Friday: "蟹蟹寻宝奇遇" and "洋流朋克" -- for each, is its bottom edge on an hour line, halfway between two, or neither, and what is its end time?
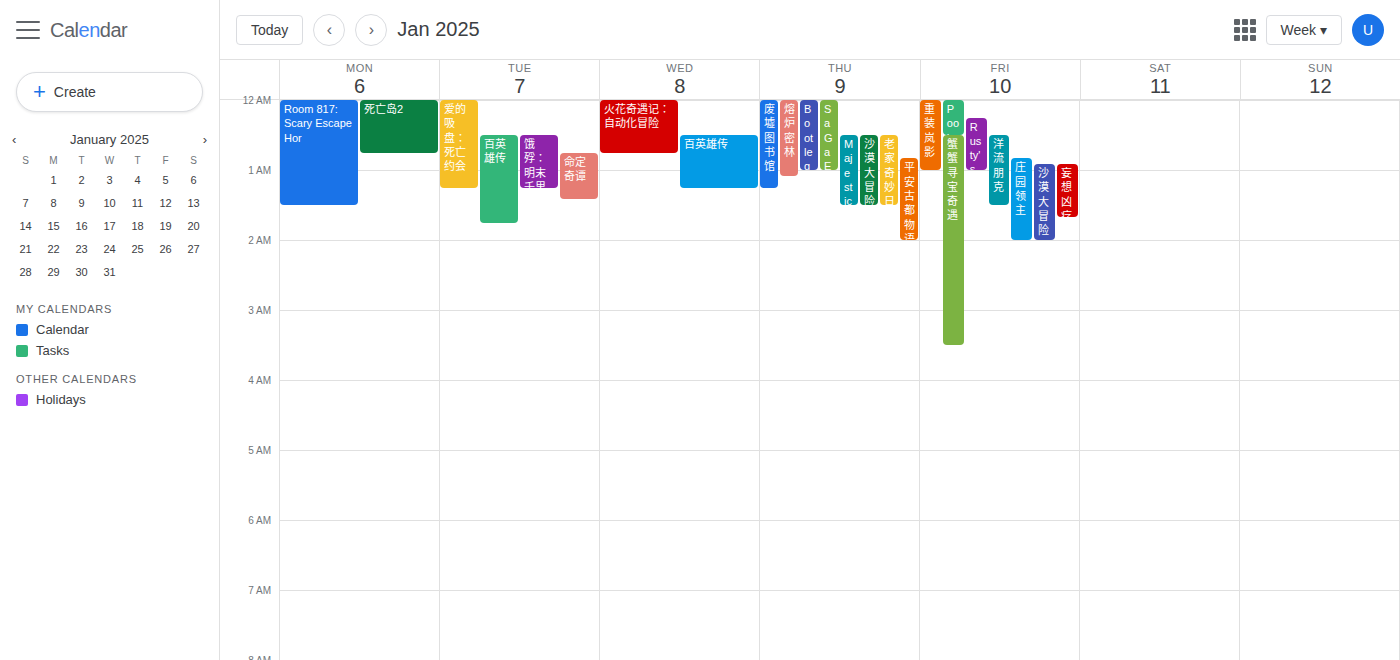
"蟹蟹寻宝奇遇": 3:30 AM, halfway between the 3 AM and 4 AM lines. "洋流朋克": 1:30 AM, halfway between the 1 AM and 2 AM lines.